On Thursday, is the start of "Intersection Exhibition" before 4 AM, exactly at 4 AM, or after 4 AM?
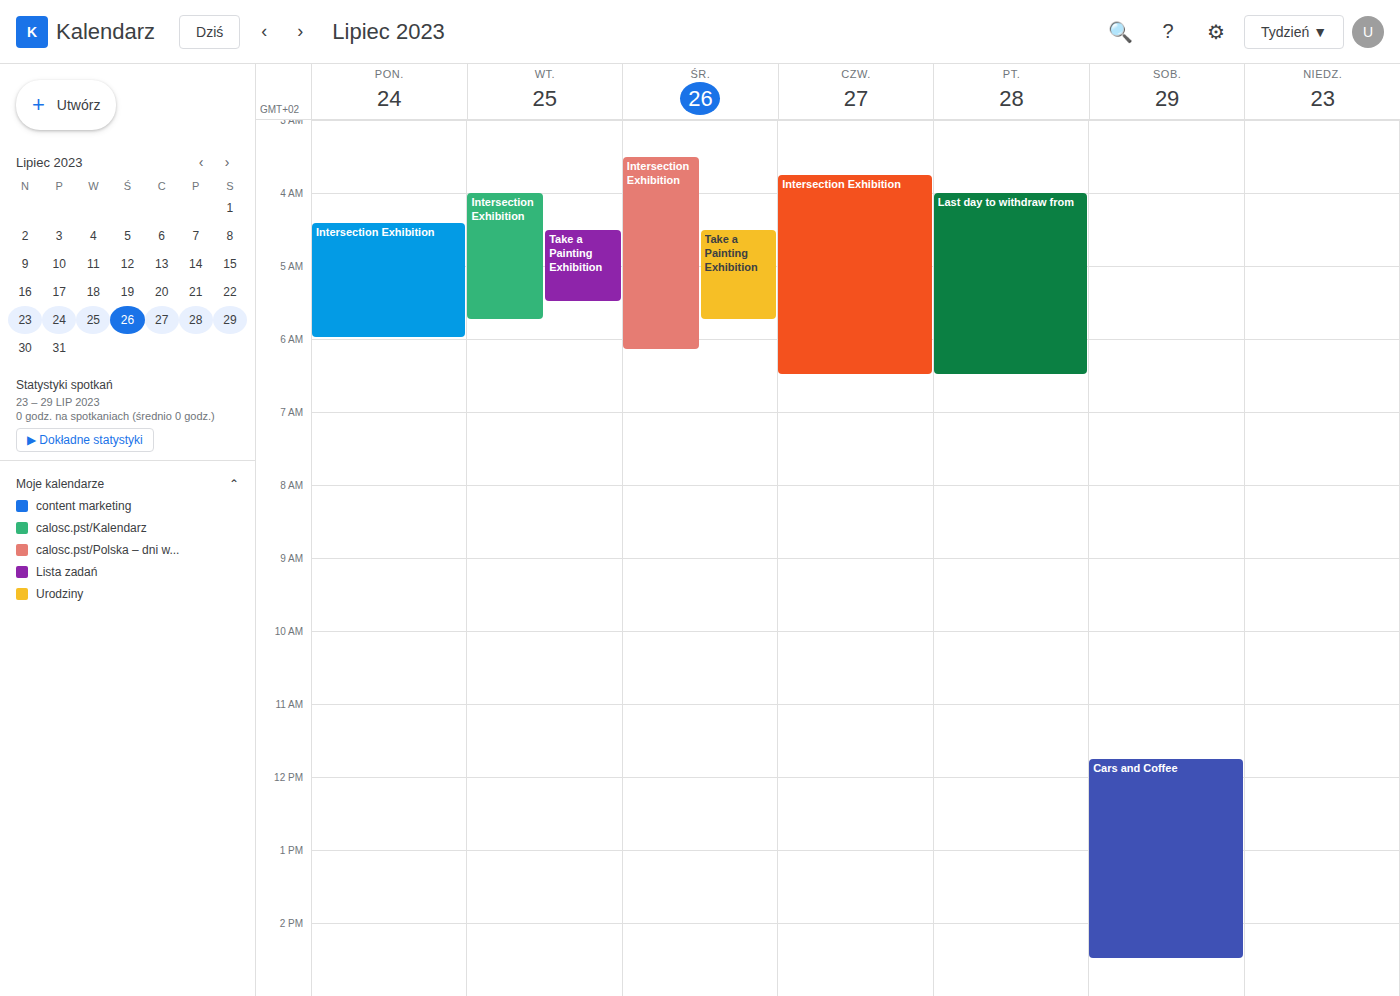
3:45 AM -- before 4 AM, 15 minutes above the 4 AM line.